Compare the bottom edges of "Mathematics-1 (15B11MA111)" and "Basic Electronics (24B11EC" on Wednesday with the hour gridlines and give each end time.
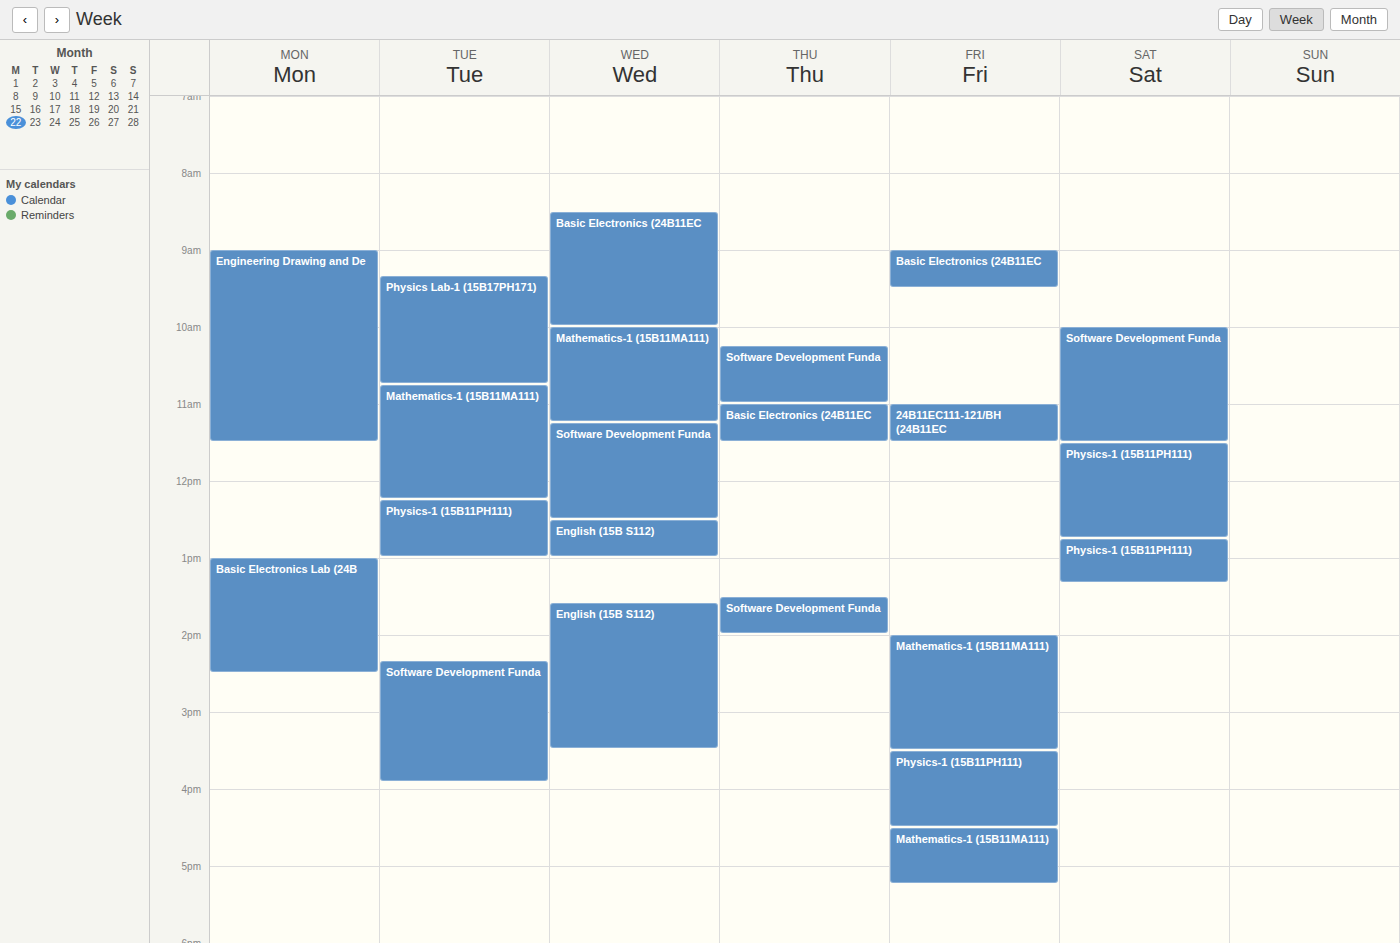
"Mathematics-1 (15B11MA111)": 11:15, neither: a quarter of the way from the 11:00 line to the 12:00 line. "Basic Electronics (24B11EC": 10:00, exactly on the 10:00 line.